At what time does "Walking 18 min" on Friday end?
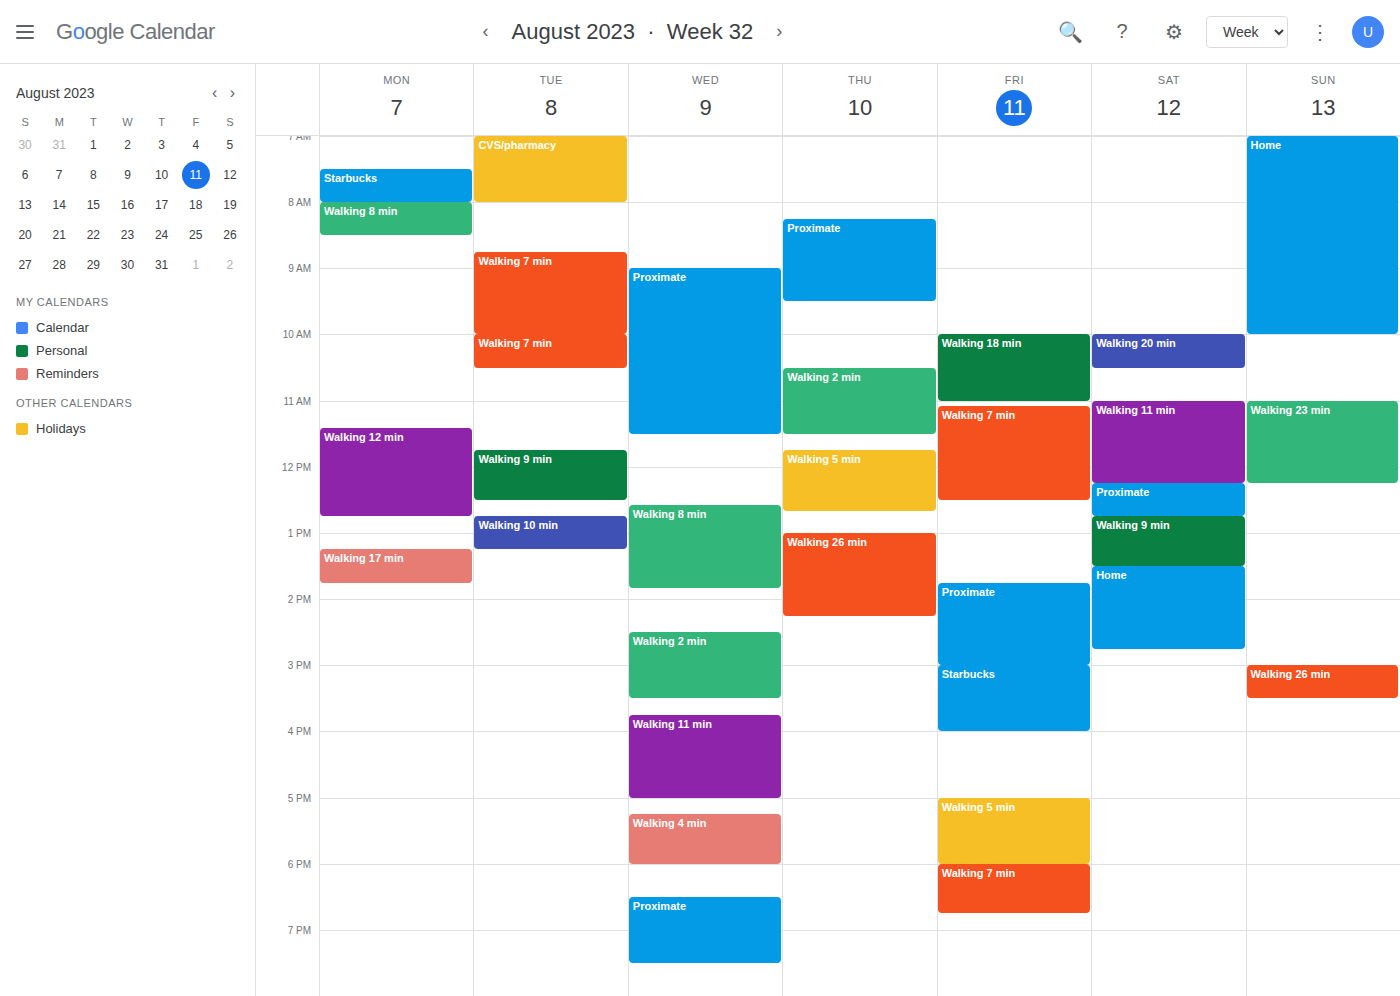
11:00 AM